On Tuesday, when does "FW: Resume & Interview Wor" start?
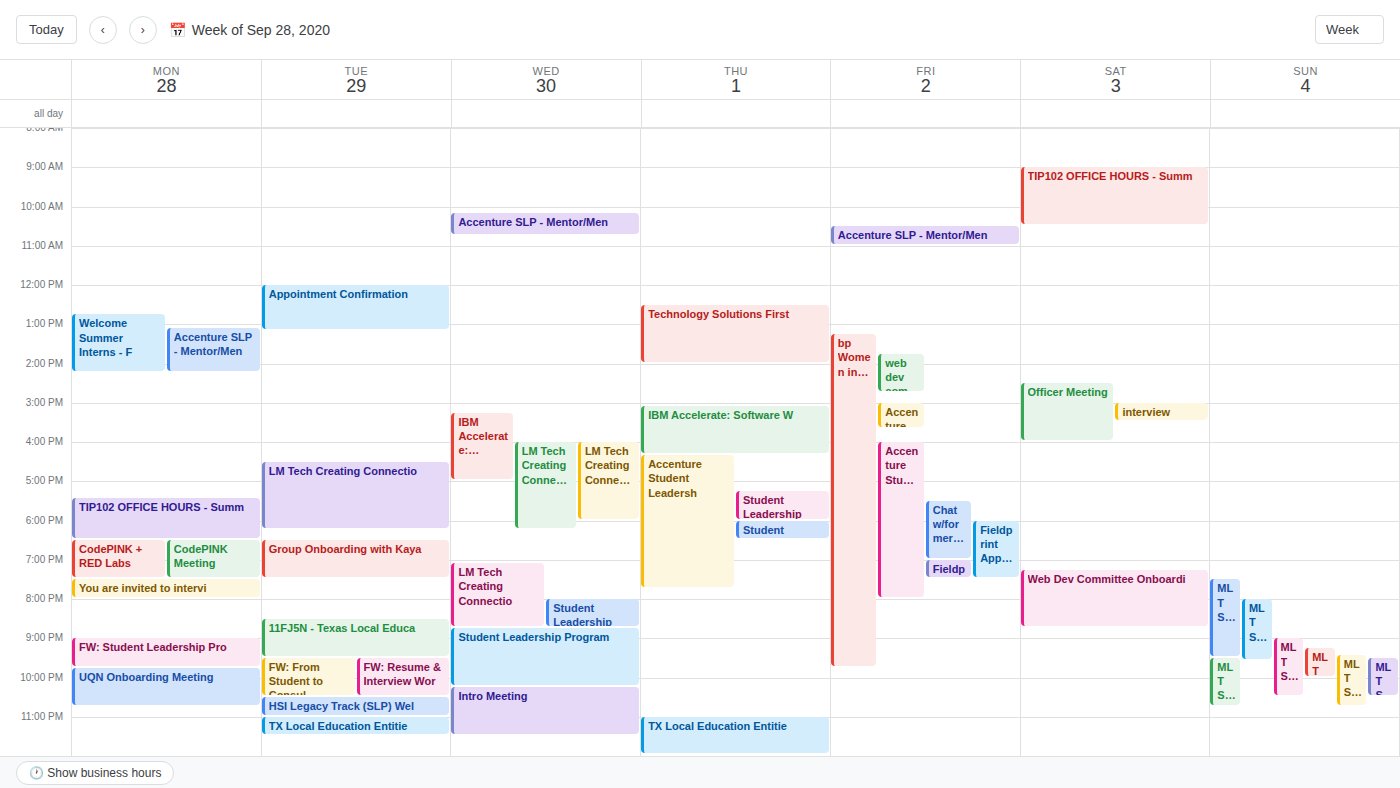
9:30 PM